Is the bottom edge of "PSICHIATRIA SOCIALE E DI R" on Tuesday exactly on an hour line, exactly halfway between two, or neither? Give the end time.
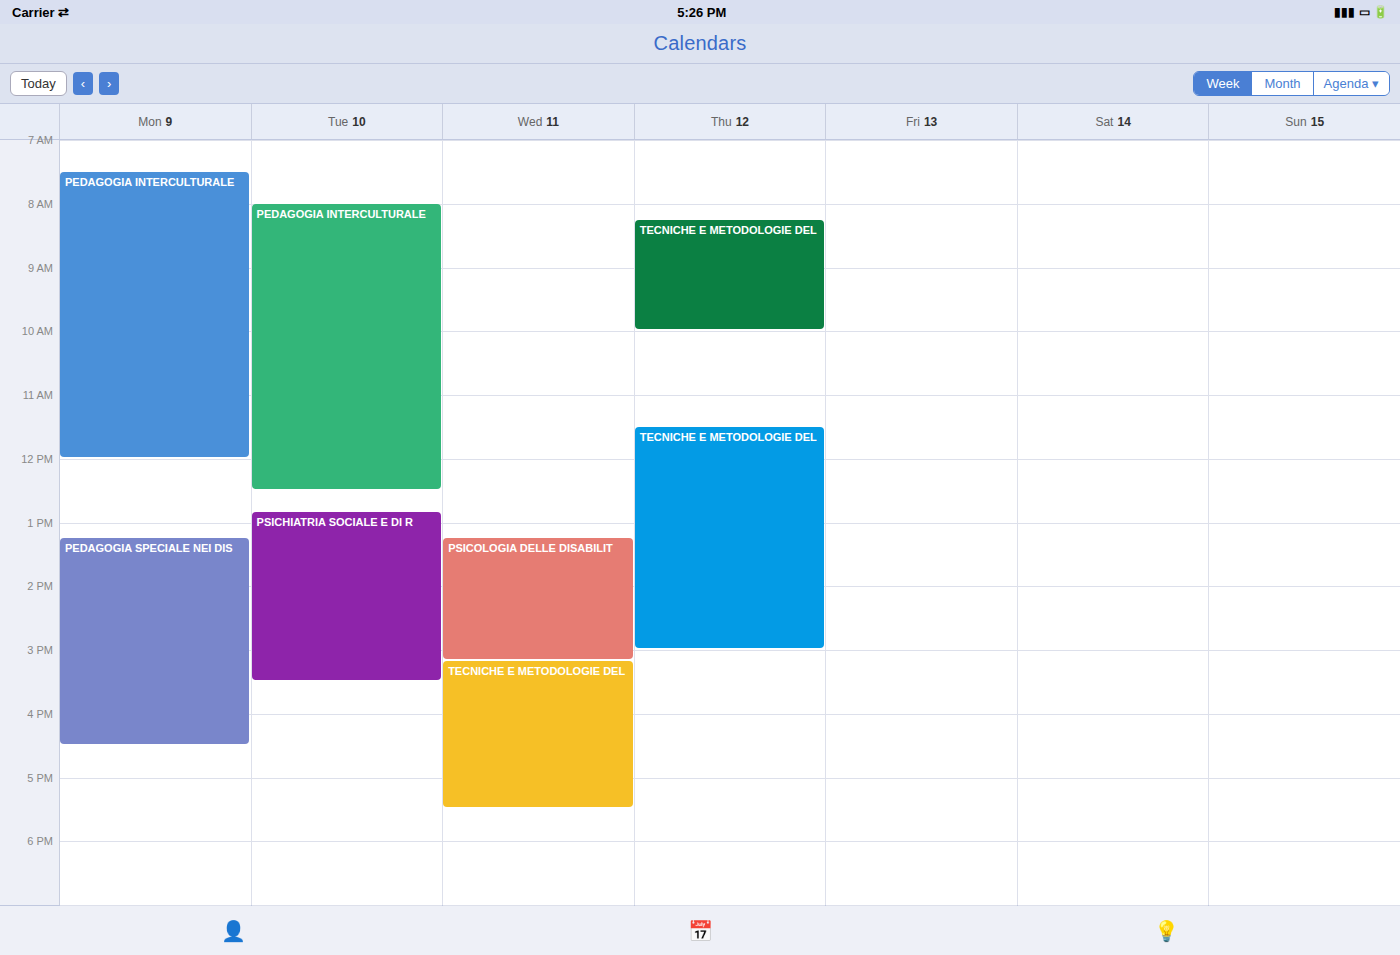
15:30 -- halfway between the 15:00 and 16:00 lines.